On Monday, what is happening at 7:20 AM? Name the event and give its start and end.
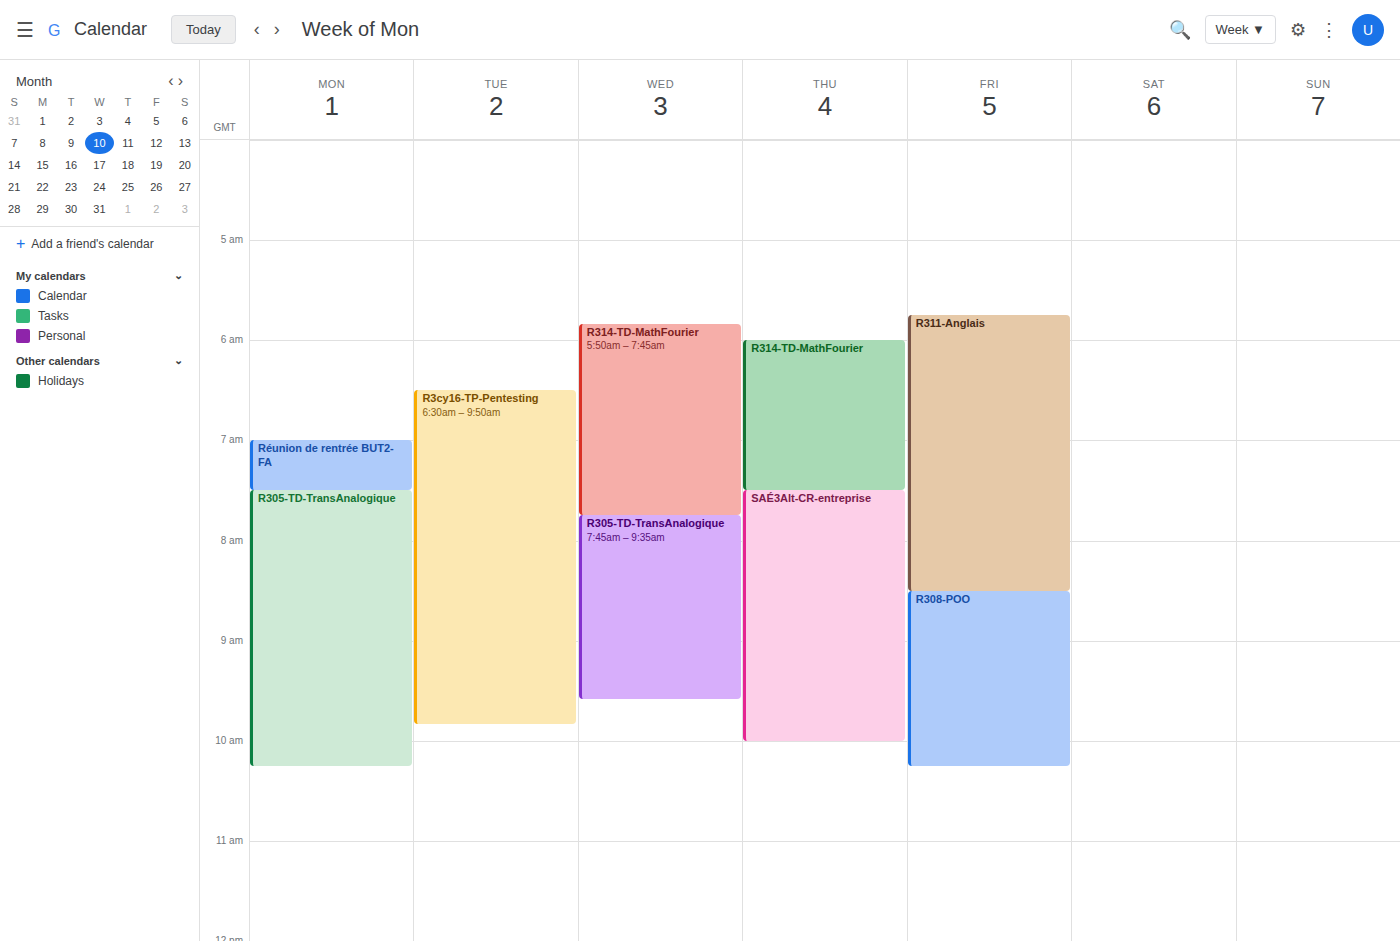
"Réunion de rentrée BUT2-FA", 7:00 AM to 7:30 AM